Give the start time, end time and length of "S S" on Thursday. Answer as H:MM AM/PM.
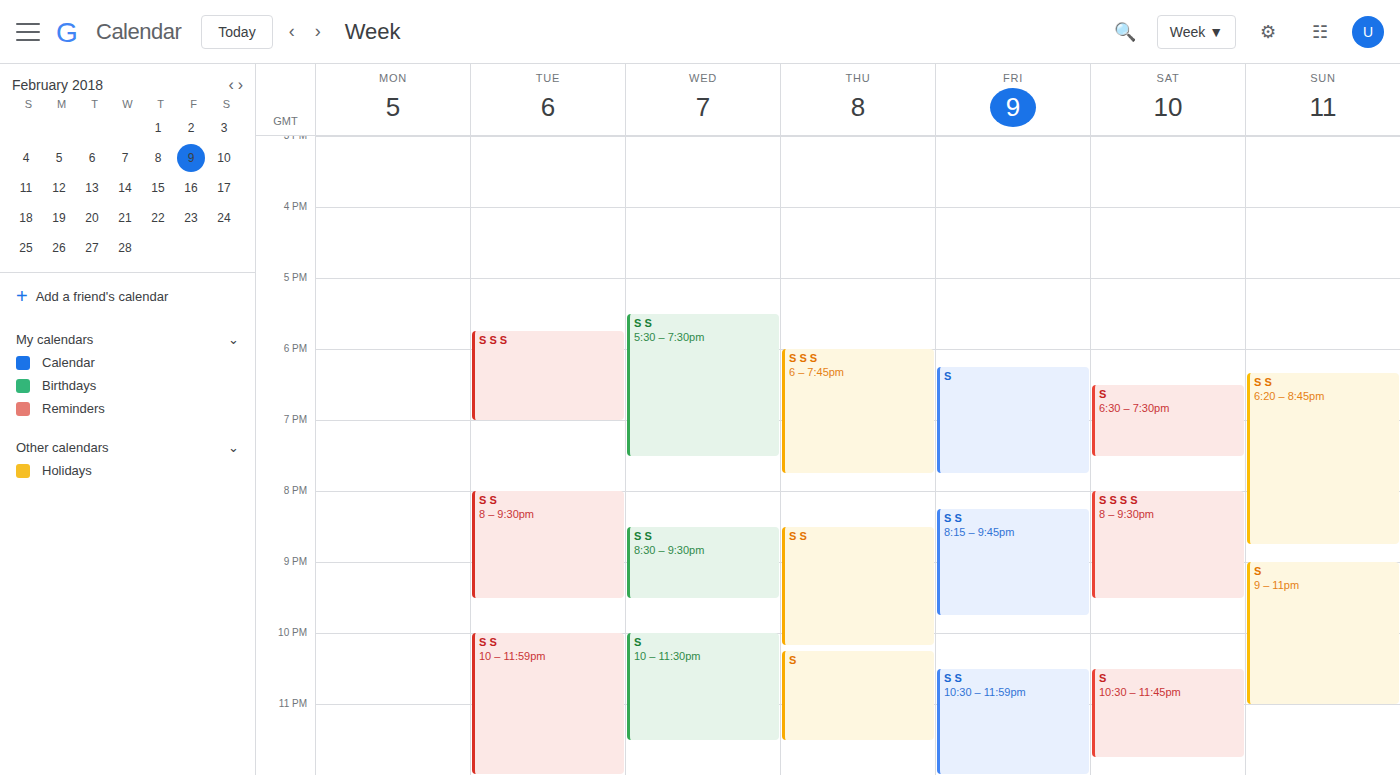
8:30 PM to 10:10 PM, 1 hour 40 minutes